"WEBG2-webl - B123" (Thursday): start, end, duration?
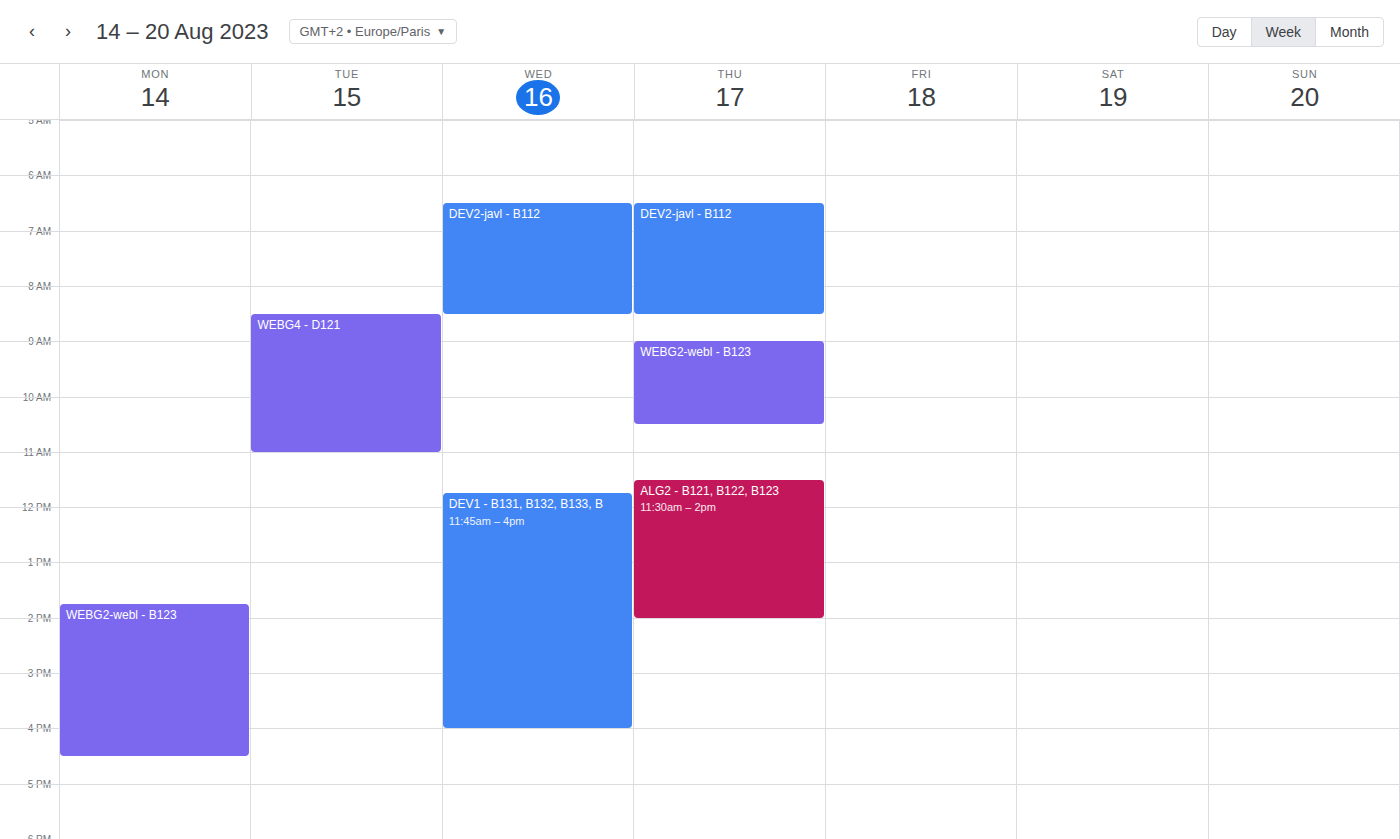
09:00 to 10:30, 1 hour 30 minutes